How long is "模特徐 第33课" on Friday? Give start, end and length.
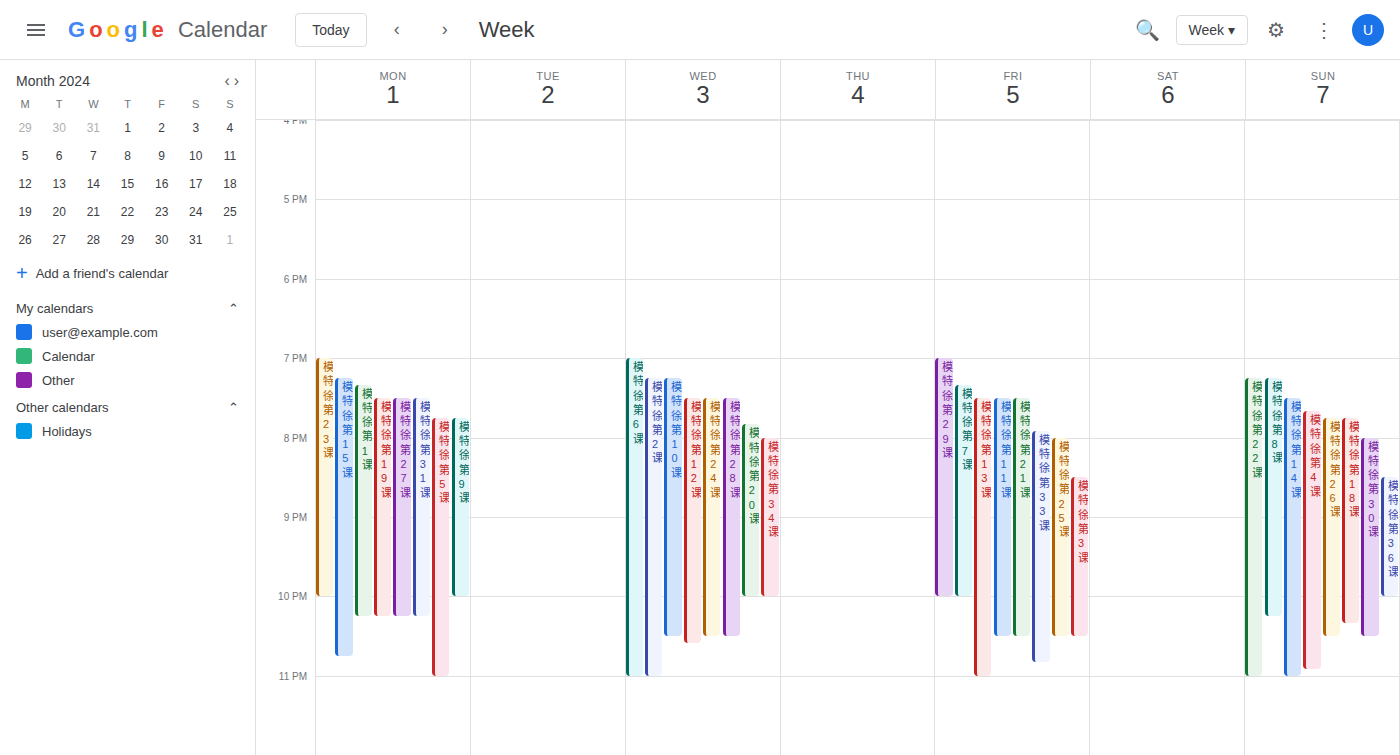
19:55 to 22:50, 2 hours 55 minutes